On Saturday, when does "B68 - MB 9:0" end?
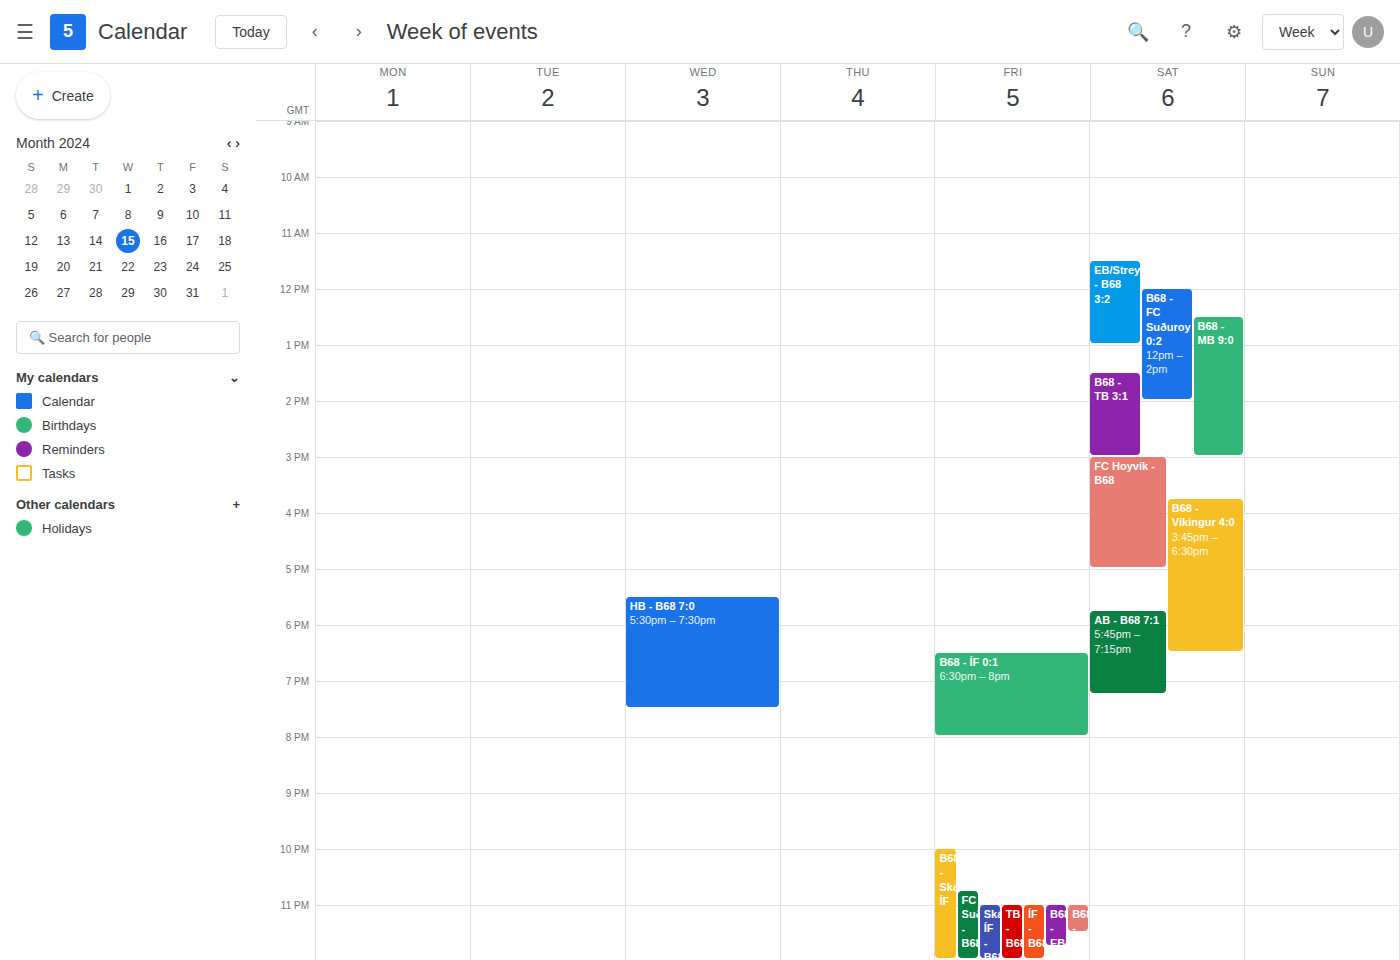
3:00 PM